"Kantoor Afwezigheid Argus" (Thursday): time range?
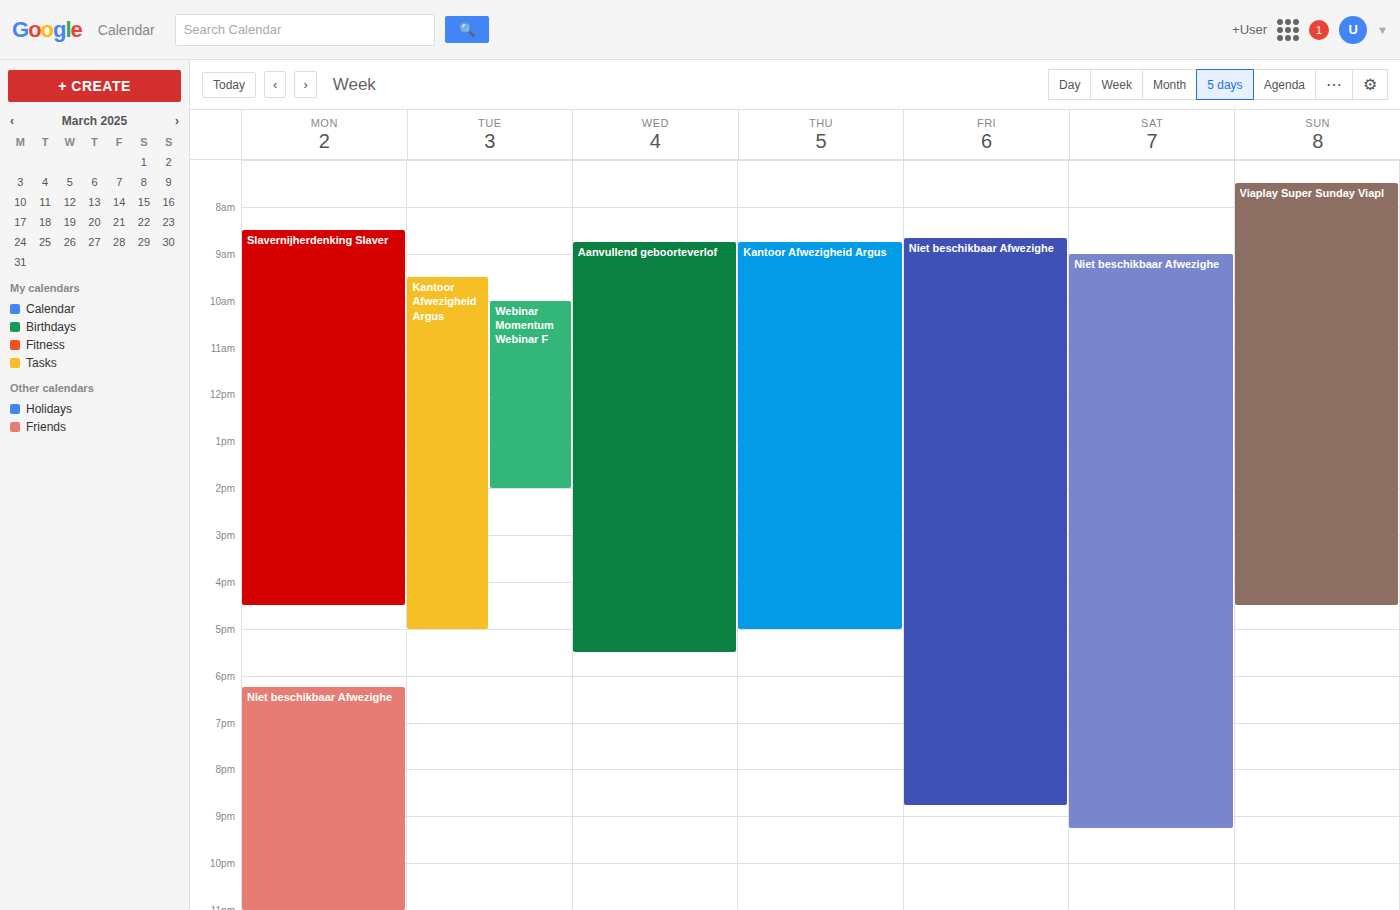
8:45 AM to 5:00 PM